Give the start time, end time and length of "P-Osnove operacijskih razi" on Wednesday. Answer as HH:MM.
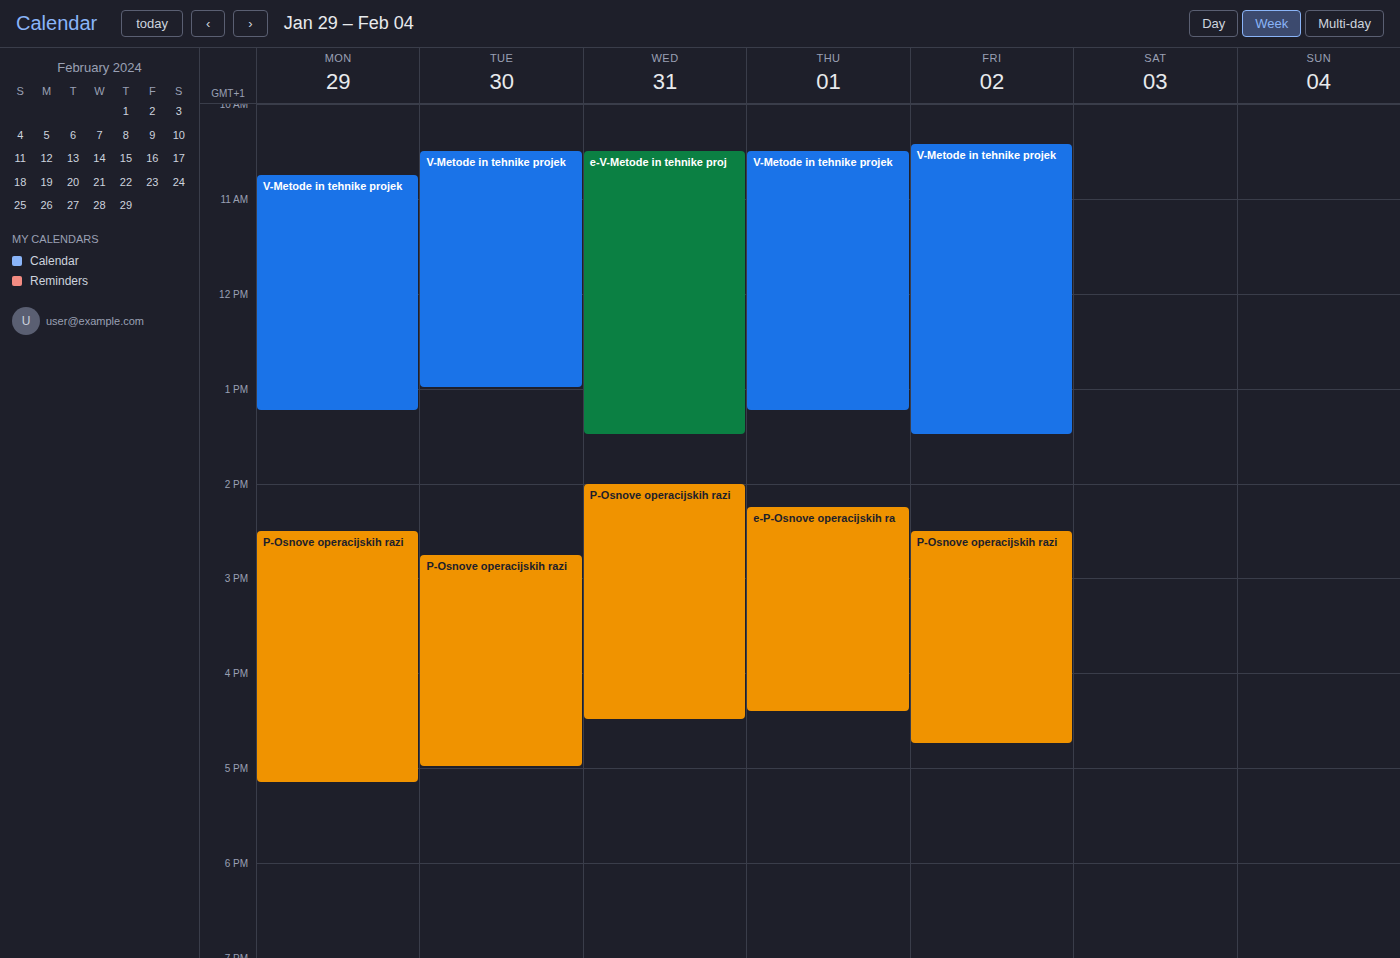
14:00 to 16:30, 2 hours 30 minutes